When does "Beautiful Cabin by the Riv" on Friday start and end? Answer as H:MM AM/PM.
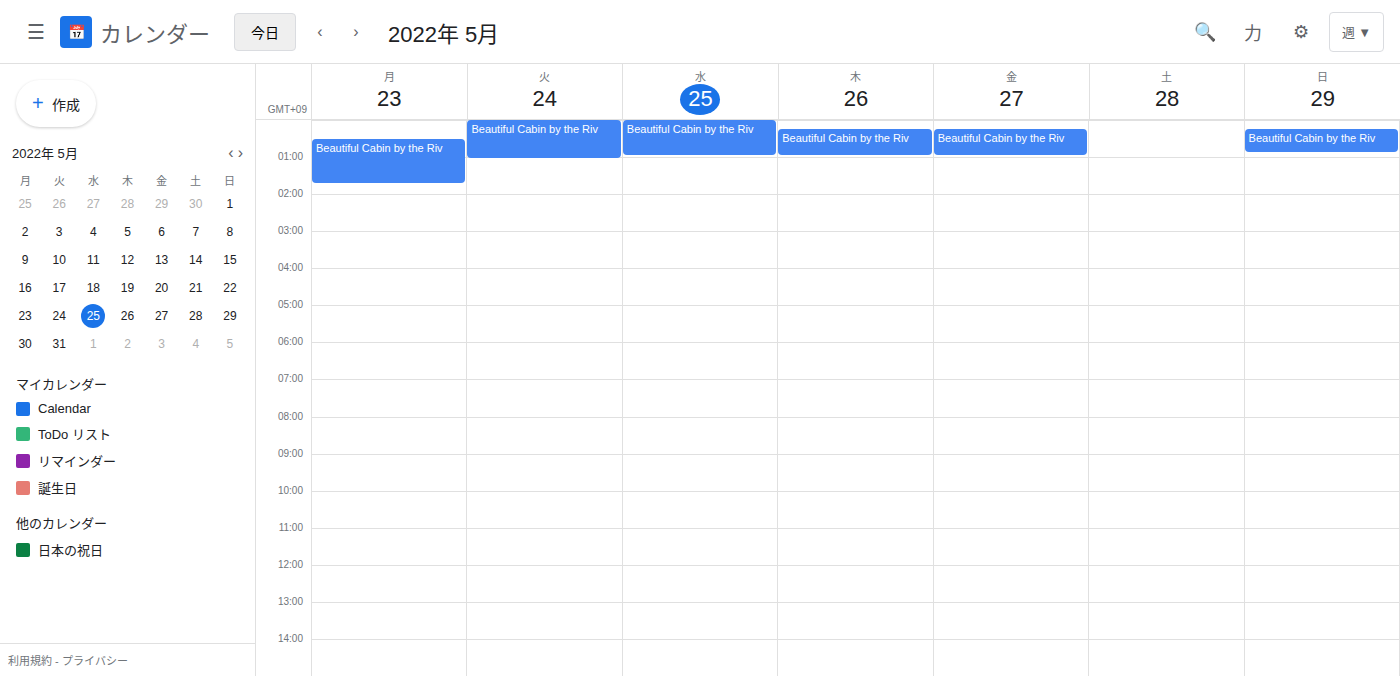
12:15 AM to 1:00 AM